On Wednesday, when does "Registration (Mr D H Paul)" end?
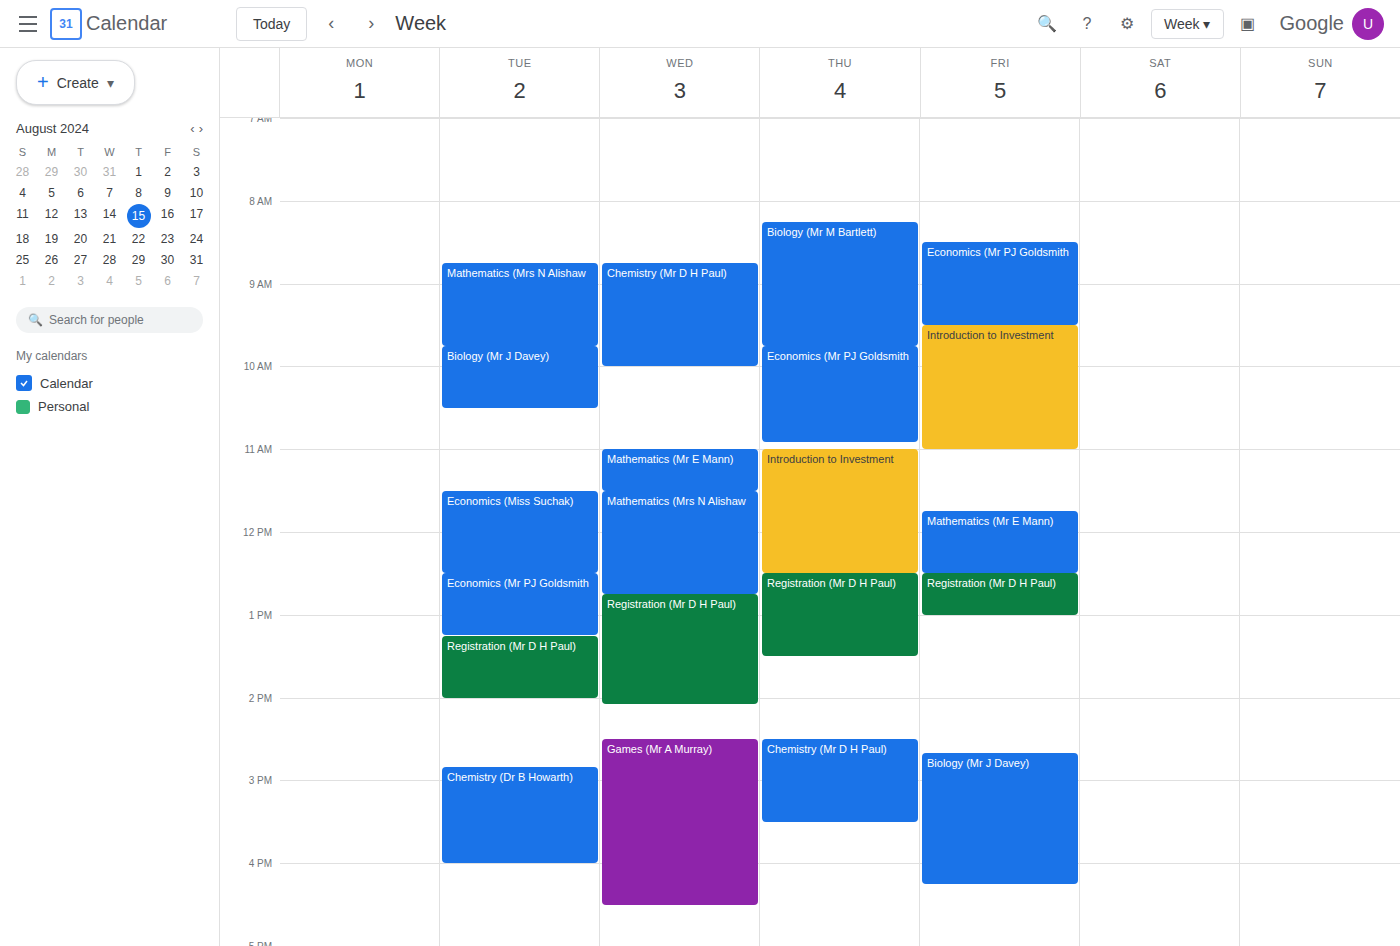
2:05 PM